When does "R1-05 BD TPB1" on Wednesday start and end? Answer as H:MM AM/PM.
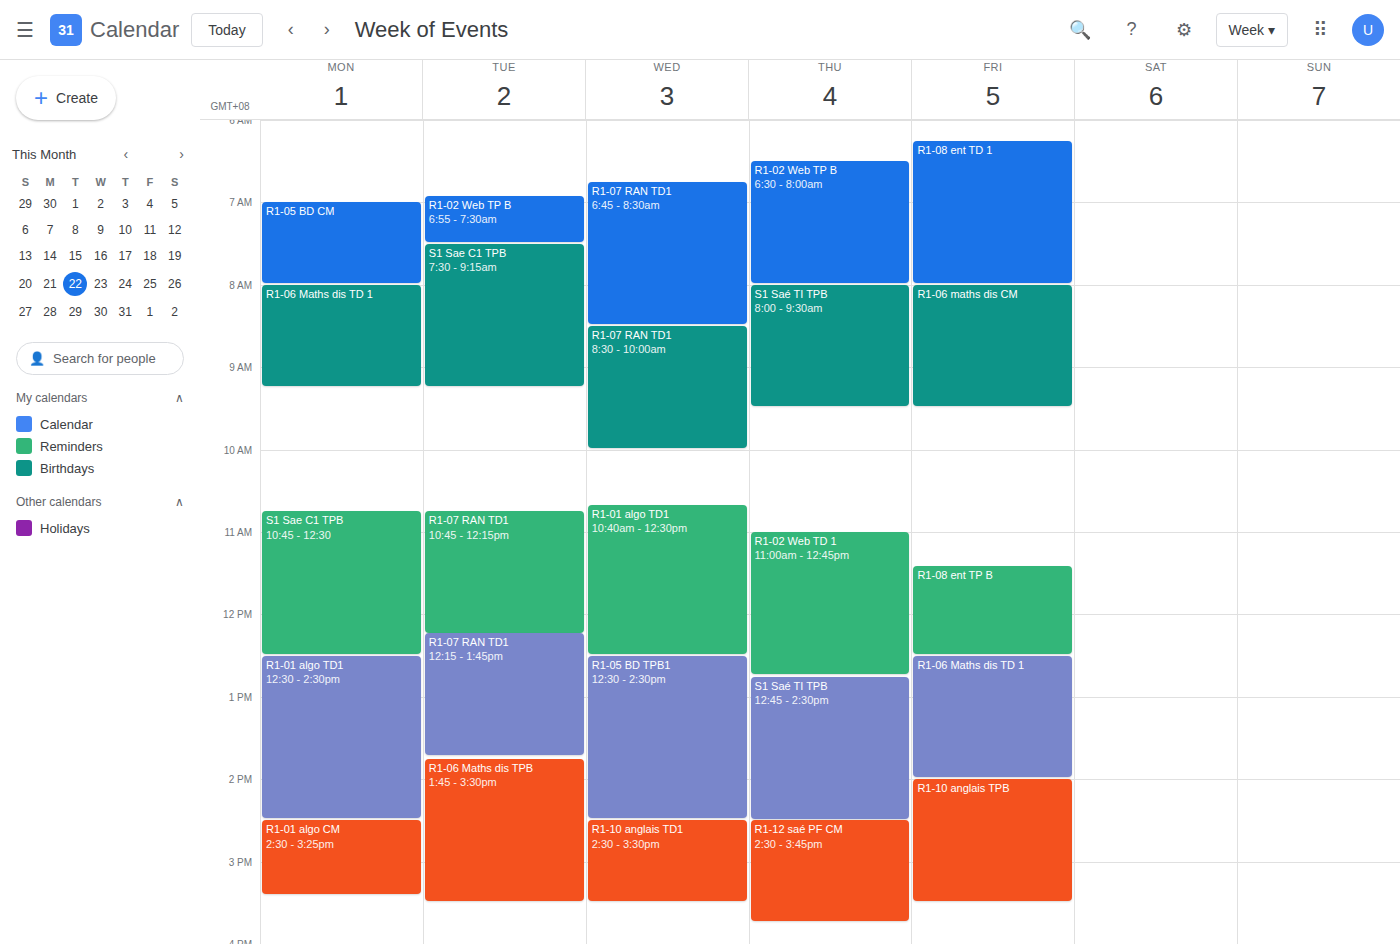
12:30 PM to 2:30 PM